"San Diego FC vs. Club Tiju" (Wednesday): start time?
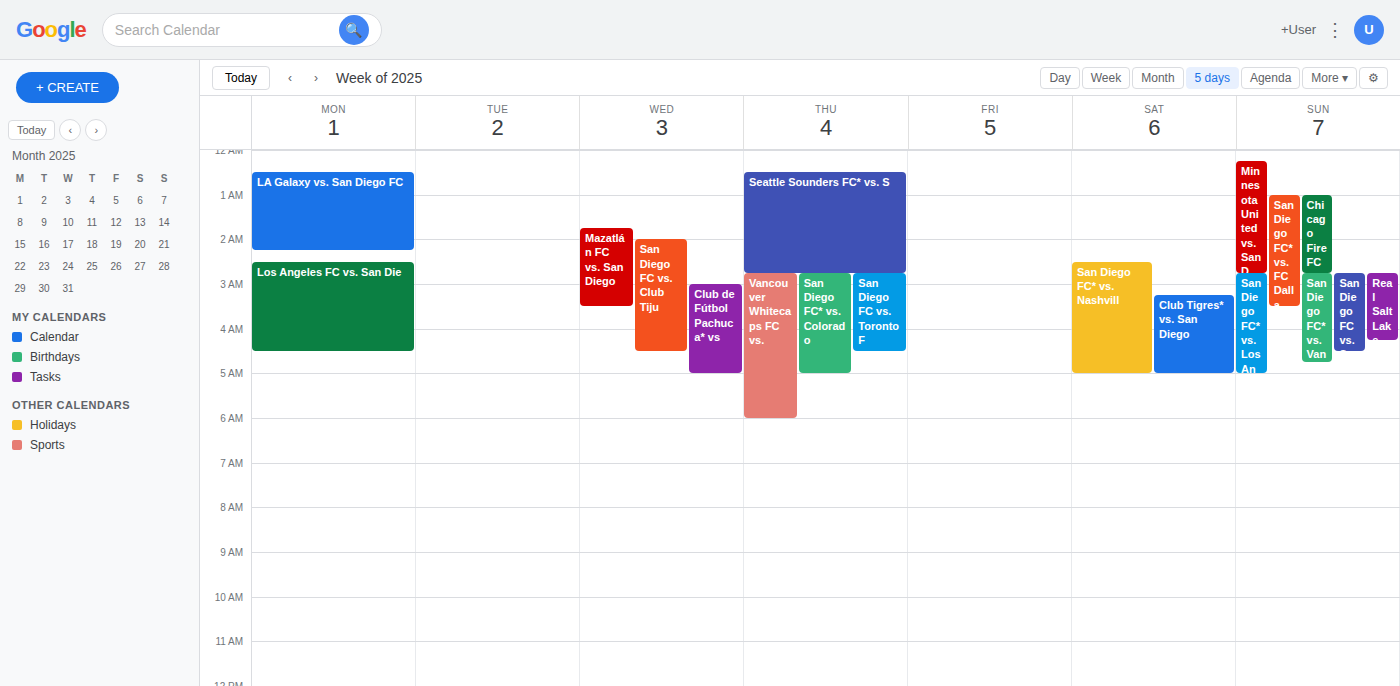
2:00 AM